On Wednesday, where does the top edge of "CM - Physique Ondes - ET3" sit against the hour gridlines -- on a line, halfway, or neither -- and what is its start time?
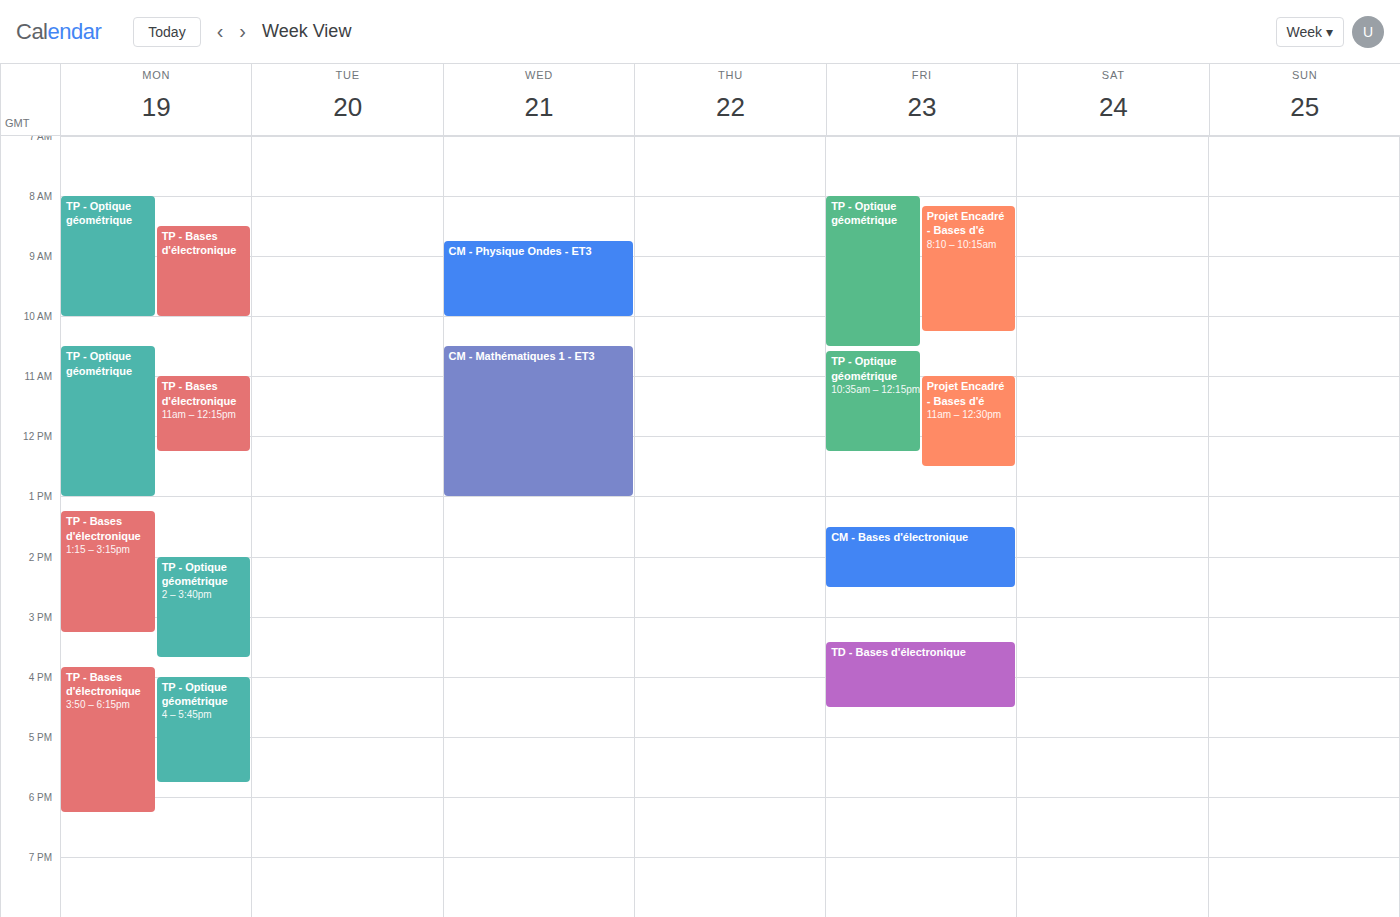
8:45 AM -- neither: three quarters of the way from the 8 AM line to the 9 AM line.